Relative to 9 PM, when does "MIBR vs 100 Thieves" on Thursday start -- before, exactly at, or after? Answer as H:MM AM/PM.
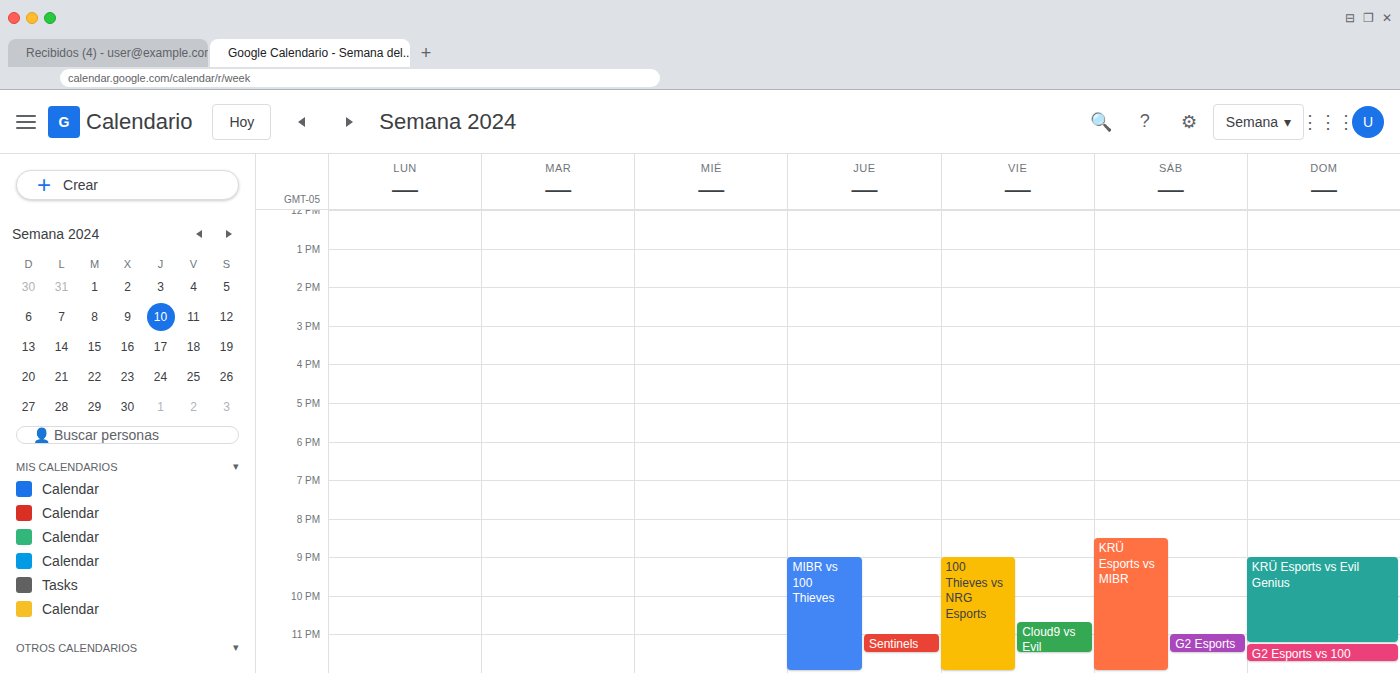
9:00 PM -- exactly at 9 PM, on the 9 PM line.